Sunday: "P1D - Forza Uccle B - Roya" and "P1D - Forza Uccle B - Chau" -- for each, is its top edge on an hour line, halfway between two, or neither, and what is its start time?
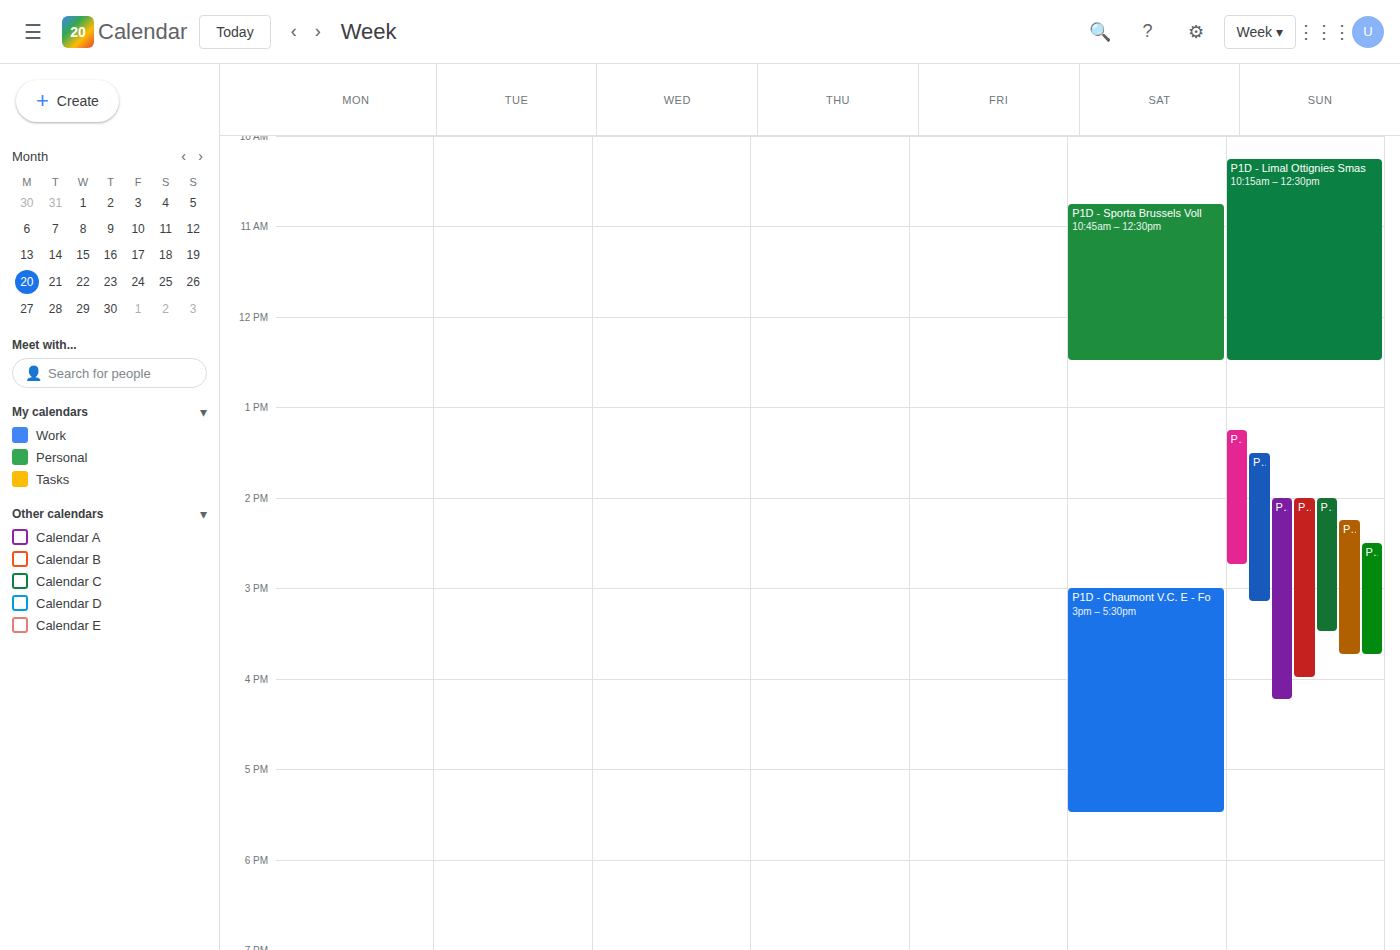
"P1D - Forza Uccle B - Roya": 1:30 PM, halfway between the 1 PM and 2 PM lines. "P1D - Forza Uccle B - Chau": 2:00 PM, exactly on the 2 PM line.